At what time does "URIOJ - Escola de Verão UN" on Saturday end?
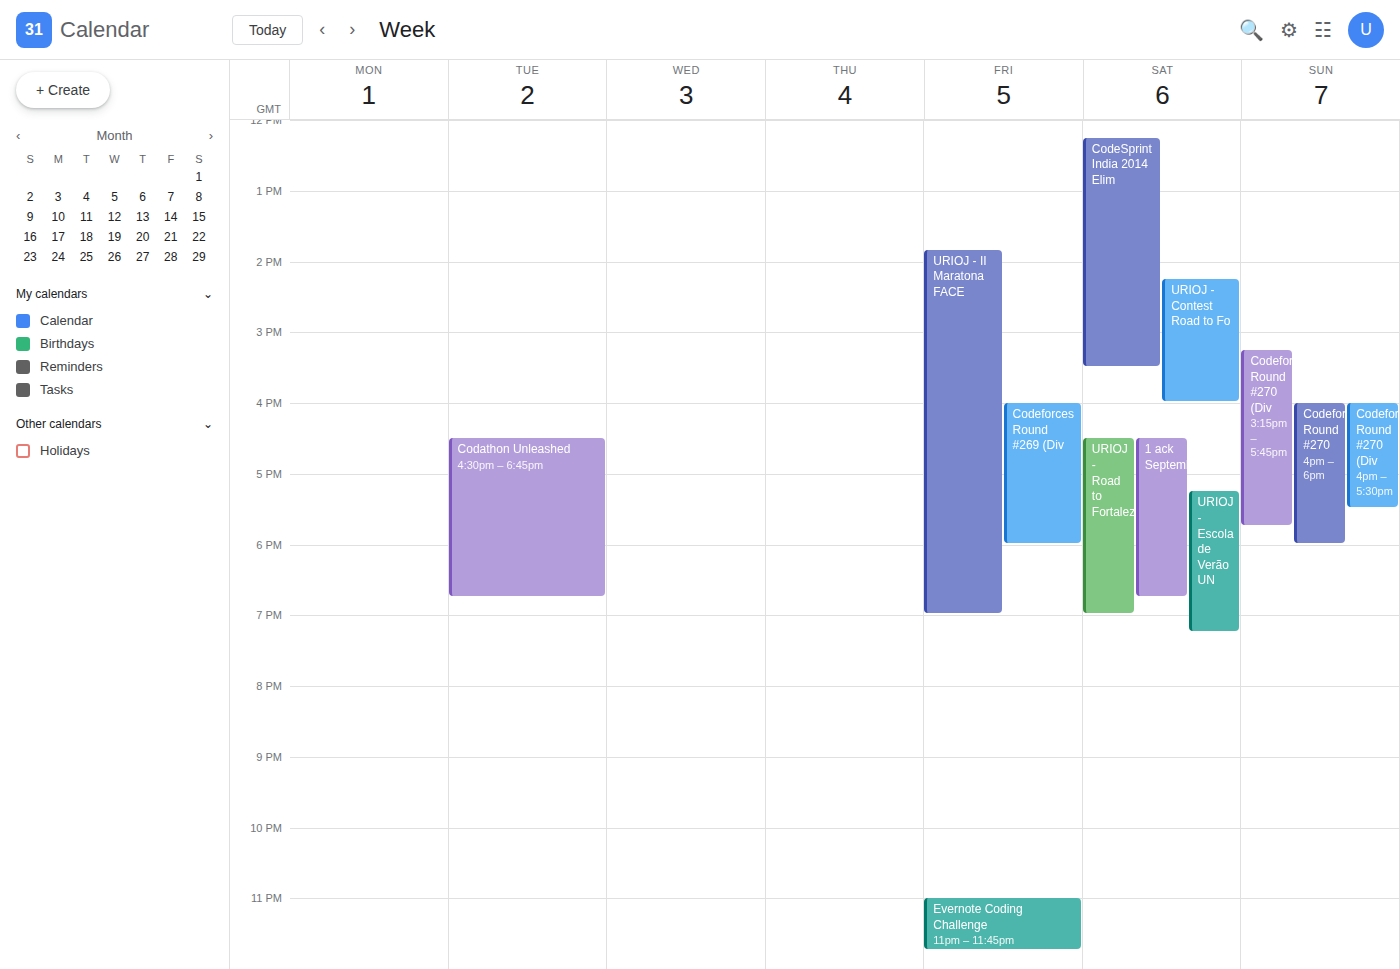
7:15 PM